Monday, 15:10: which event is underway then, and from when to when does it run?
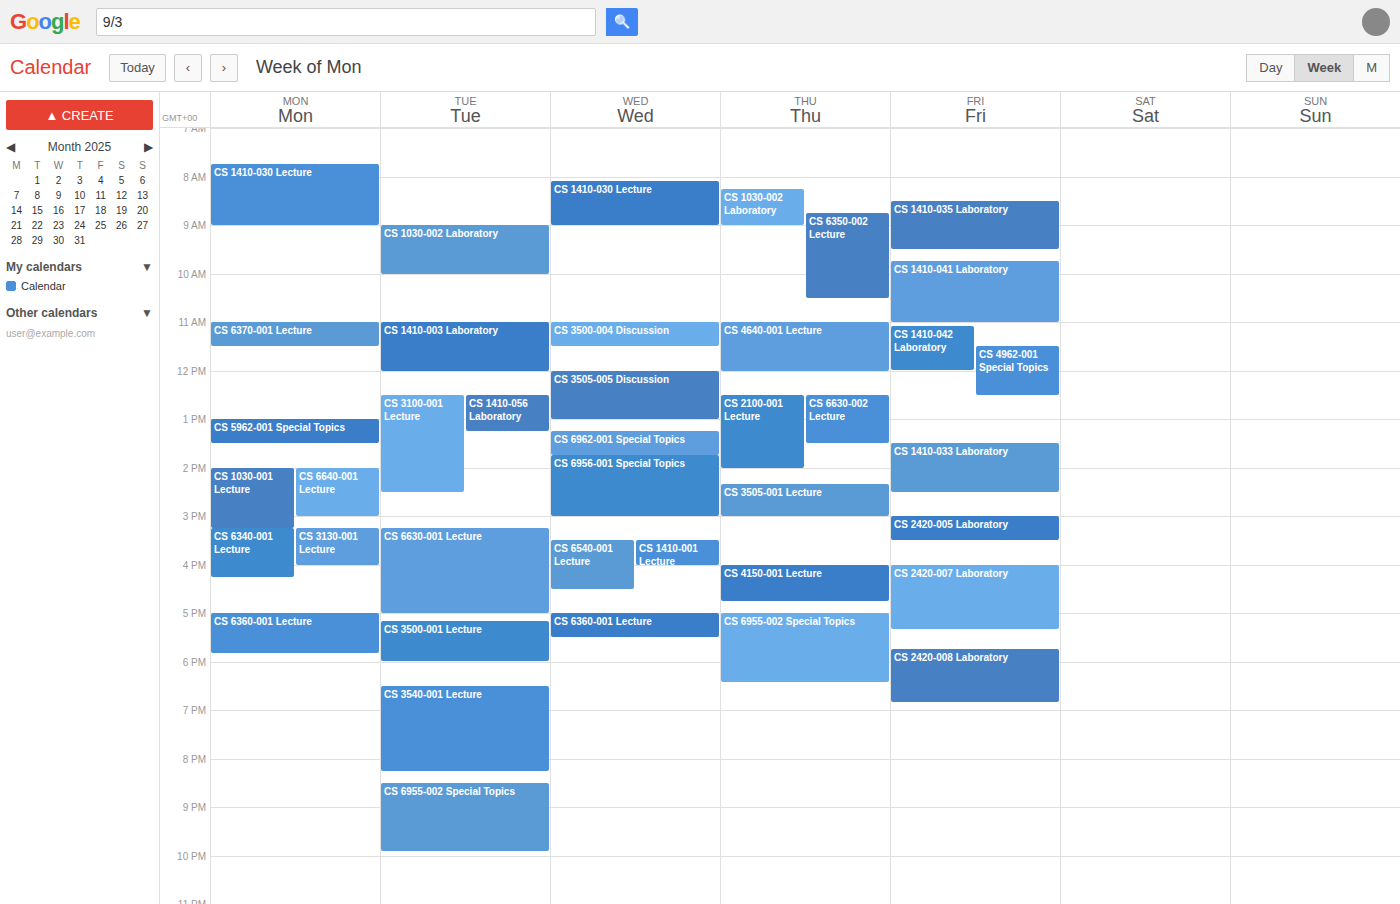
"CS 1030-001 Lecture", 14:00 to 15:15